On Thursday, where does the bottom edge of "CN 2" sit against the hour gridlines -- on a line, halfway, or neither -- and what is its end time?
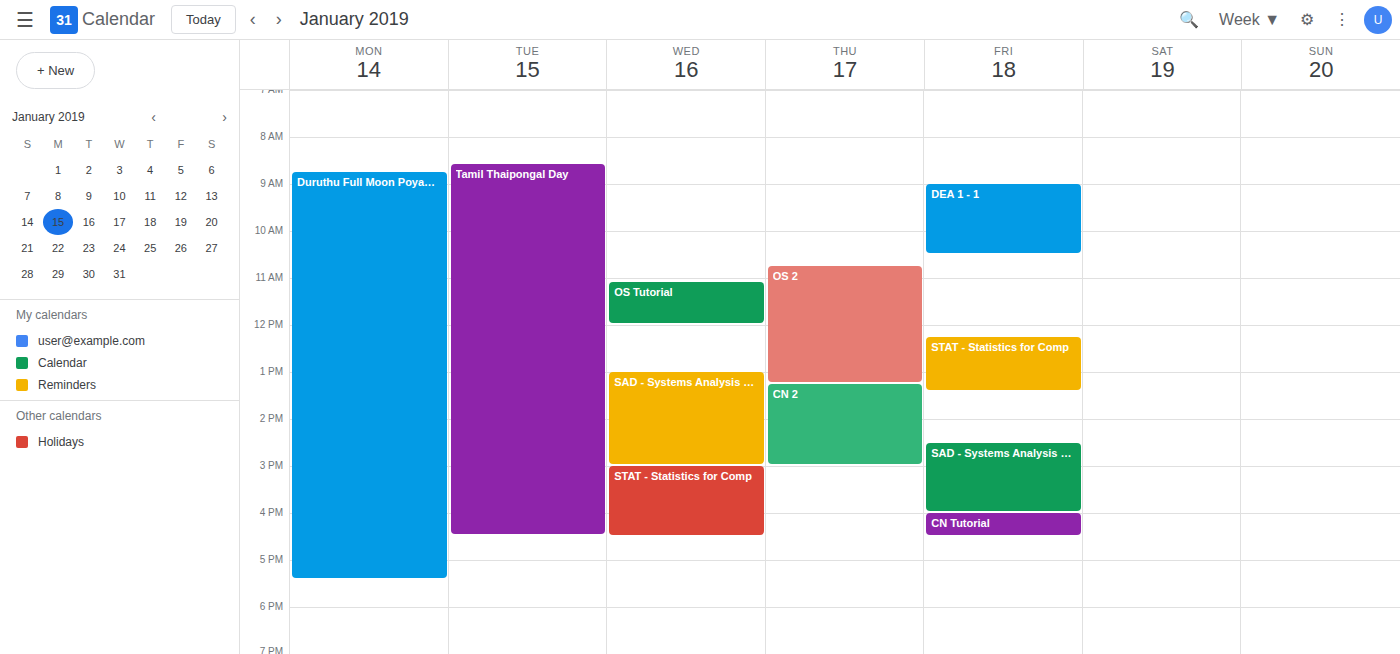
3:00 PM -- exactly on the 3 PM line.